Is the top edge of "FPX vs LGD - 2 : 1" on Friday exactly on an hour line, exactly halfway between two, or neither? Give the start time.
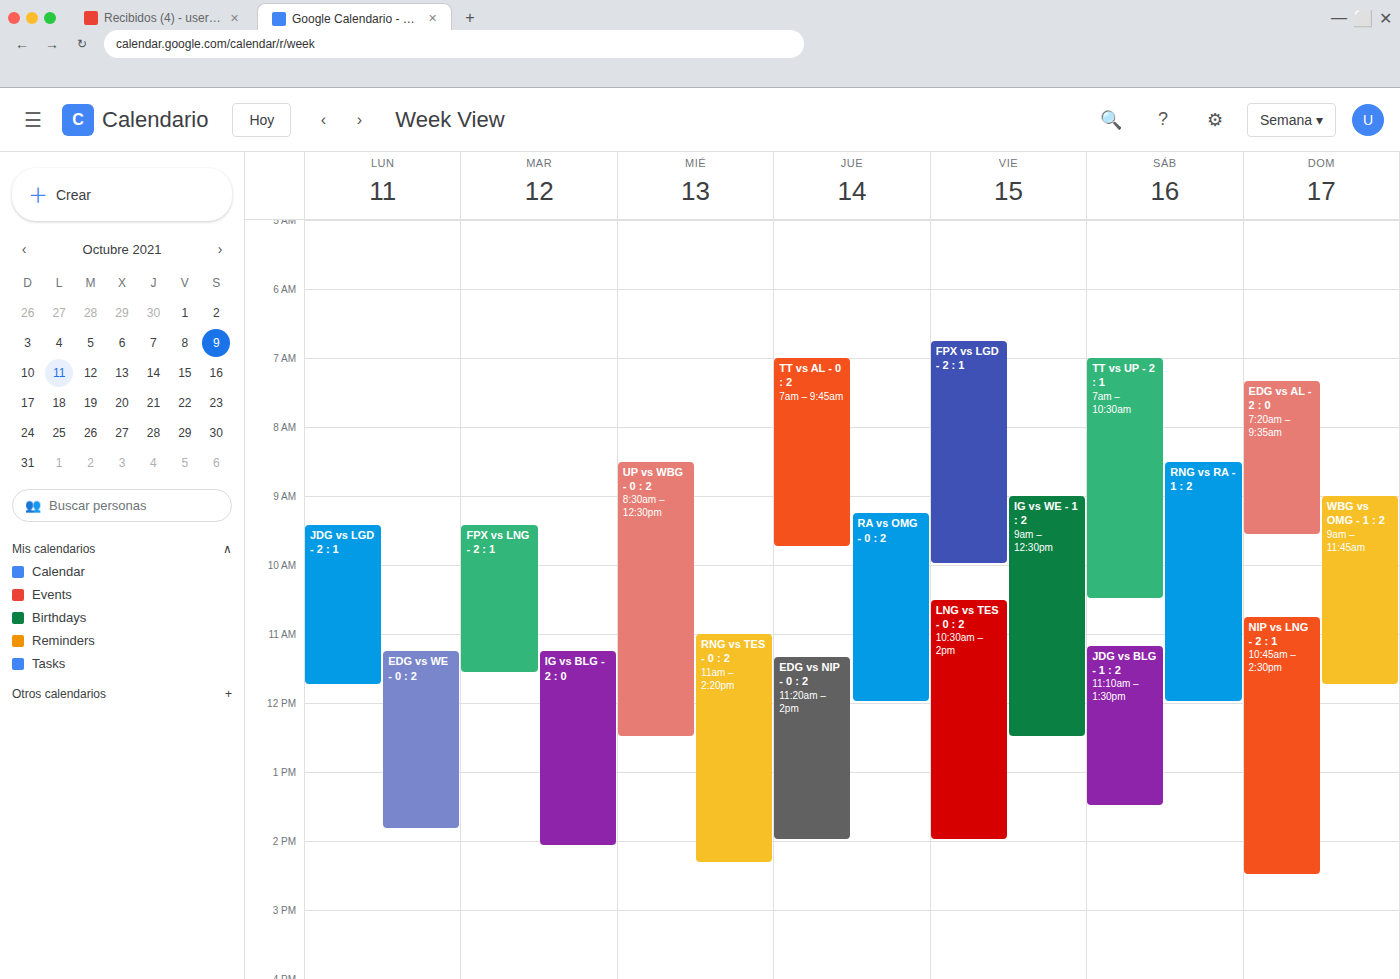
6:45 AM -- neither: three quarters of the way from the 6 AM line to the 7 AM line.